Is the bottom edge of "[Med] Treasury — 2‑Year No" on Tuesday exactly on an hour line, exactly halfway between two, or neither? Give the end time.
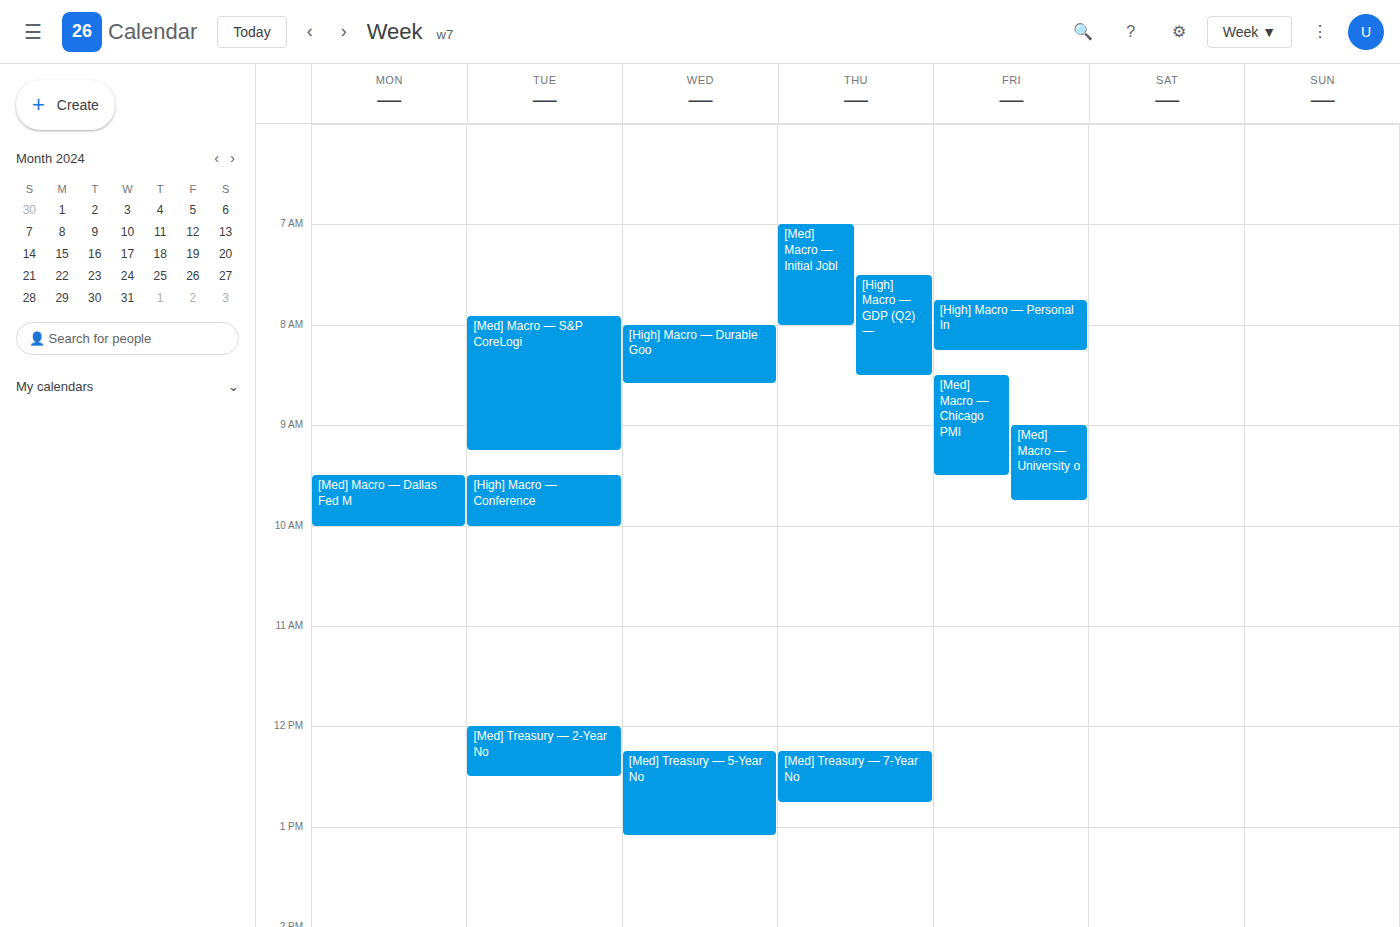
12:30 PM -- halfway between the 12 PM and 1 PM lines.